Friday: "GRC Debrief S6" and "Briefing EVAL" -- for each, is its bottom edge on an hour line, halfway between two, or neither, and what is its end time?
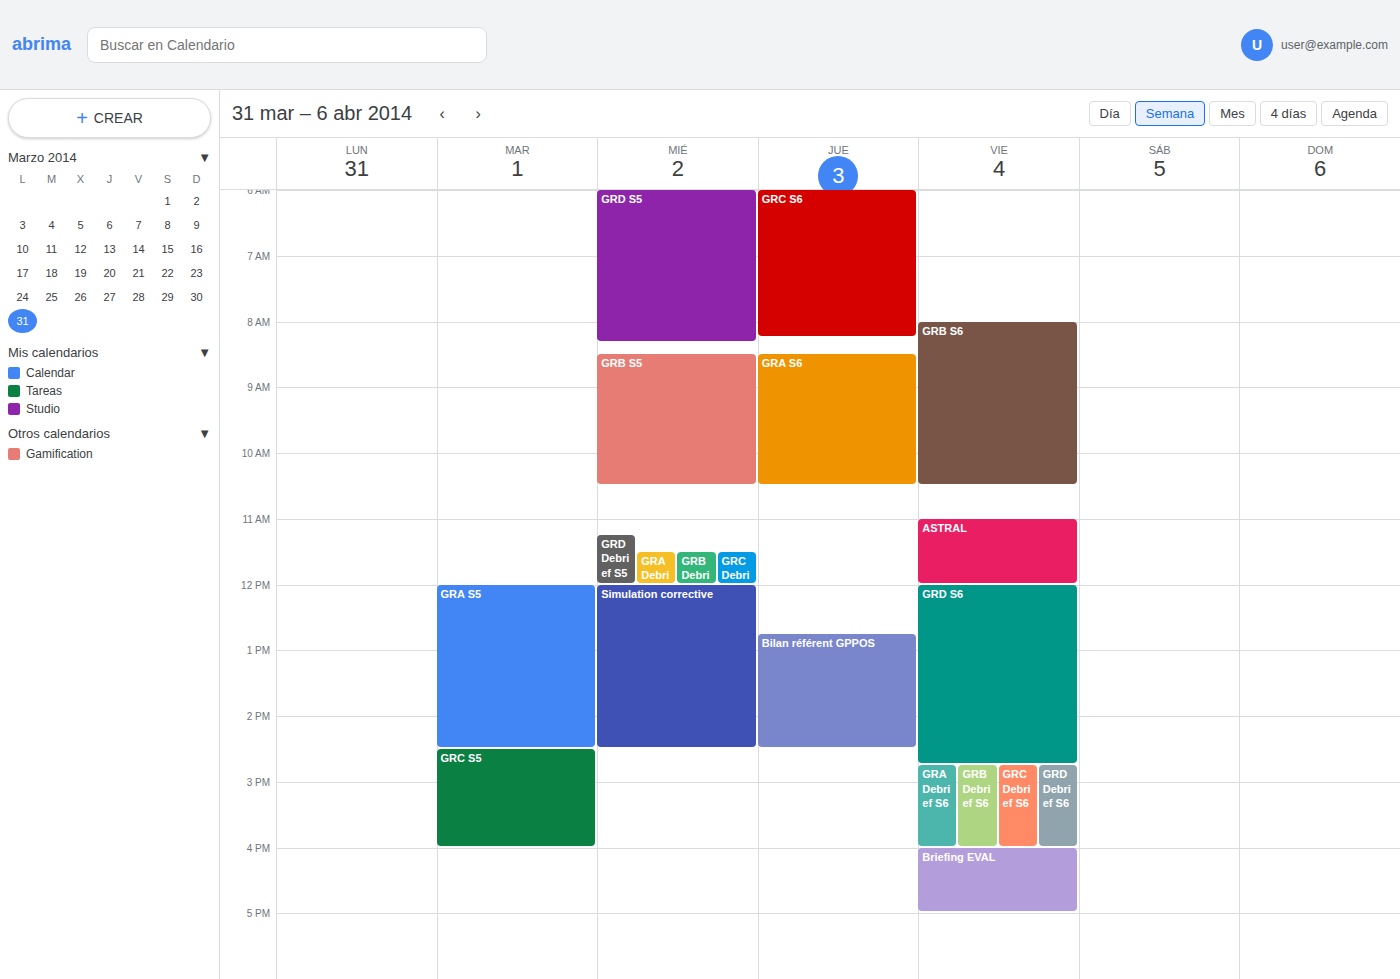
"GRC Debrief S6": 4:00 PM, exactly on the 4 PM line. "Briefing EVAL": 5:00 PM, exactly on the 5 PM line.